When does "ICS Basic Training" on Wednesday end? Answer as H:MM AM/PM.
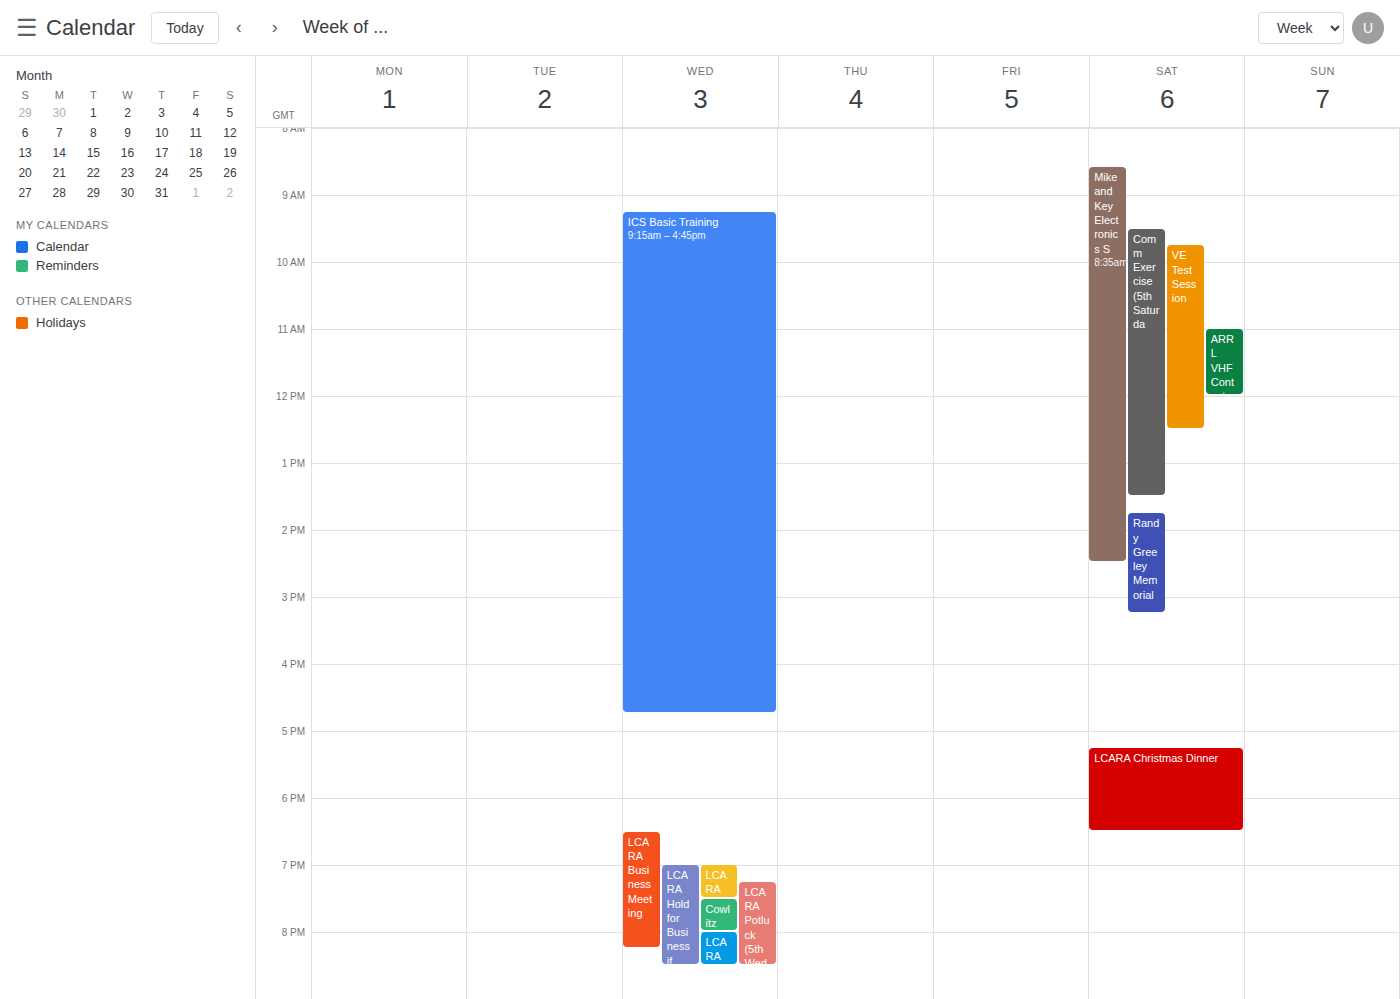
4:45 PM